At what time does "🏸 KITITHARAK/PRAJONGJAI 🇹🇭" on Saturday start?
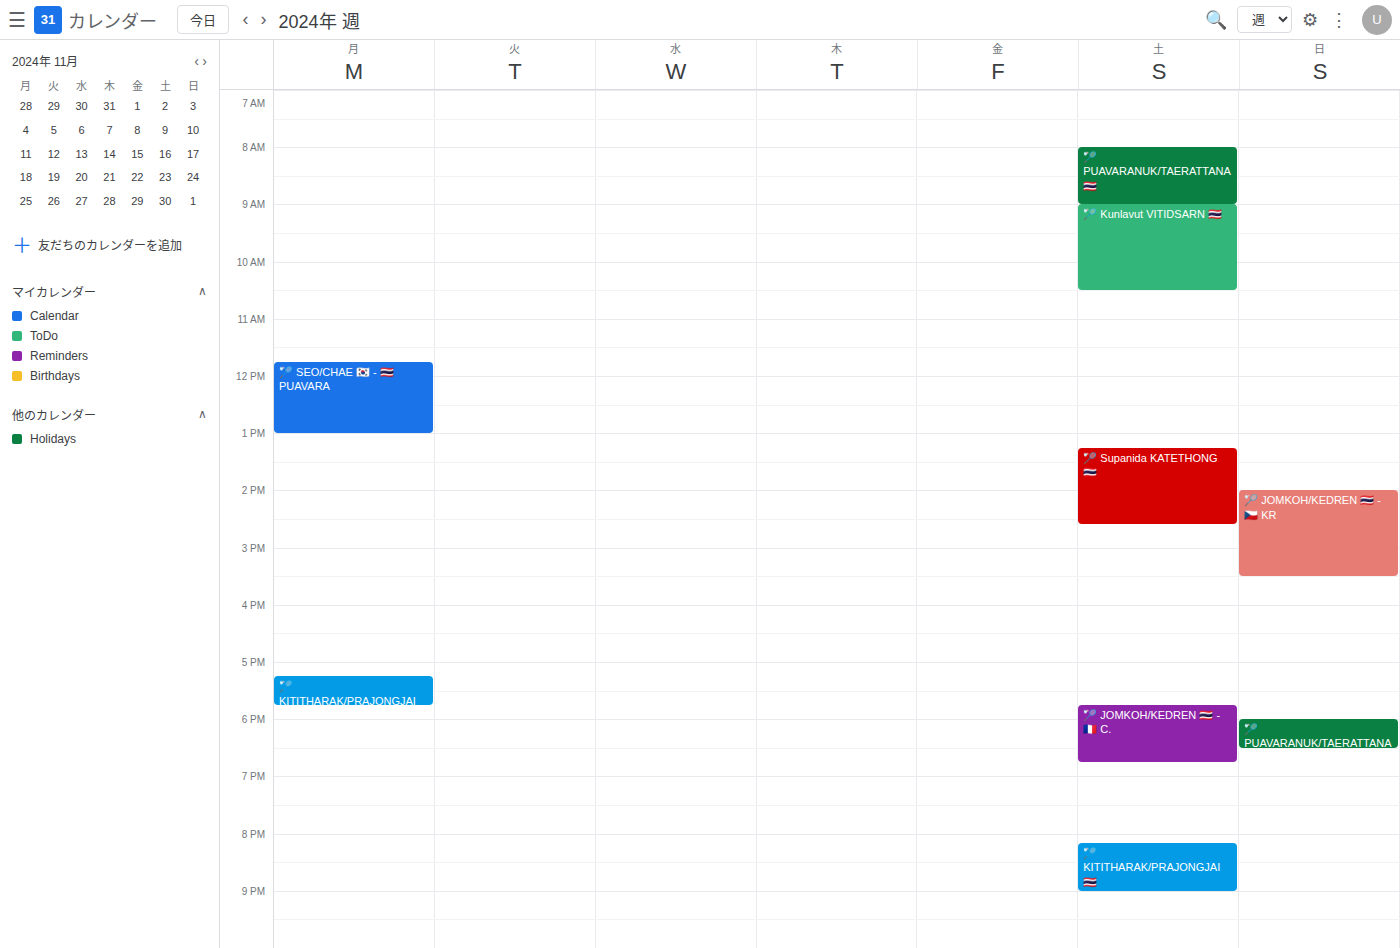
8:10 PM